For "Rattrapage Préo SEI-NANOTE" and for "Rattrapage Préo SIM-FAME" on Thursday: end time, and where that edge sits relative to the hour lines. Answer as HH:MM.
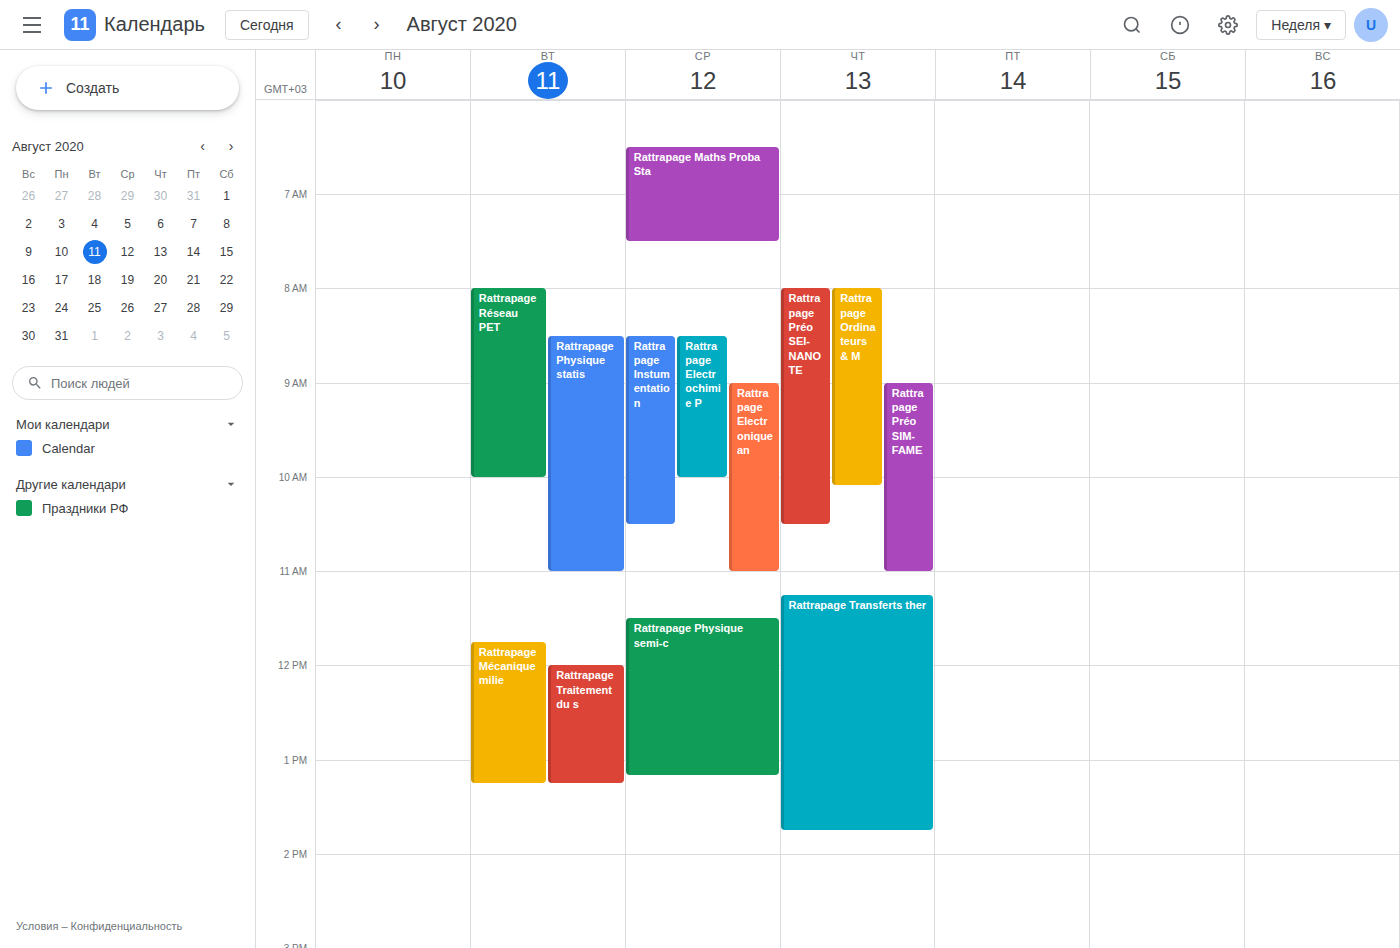
"Rattrapage Préo SEI-NANOTE": 10:30, halfway between the 10:00 and 11:00 lines. "Rattrapage Préo SIM-FAME": 11:00, exactly on the 11:00 line.